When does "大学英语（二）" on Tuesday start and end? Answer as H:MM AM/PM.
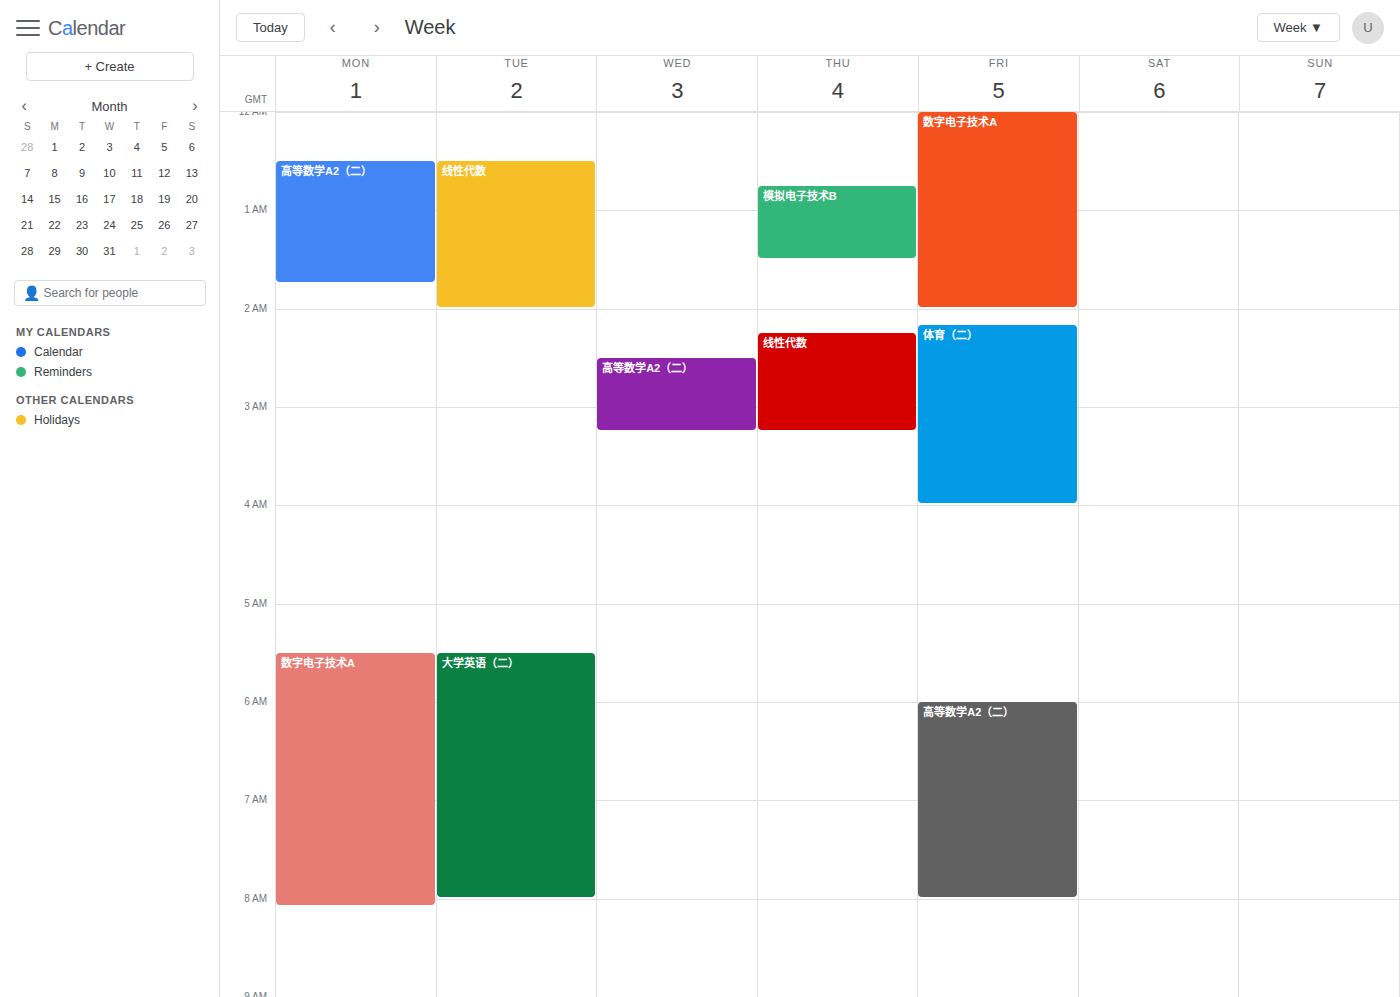
5:30 AM to 8:00 AM